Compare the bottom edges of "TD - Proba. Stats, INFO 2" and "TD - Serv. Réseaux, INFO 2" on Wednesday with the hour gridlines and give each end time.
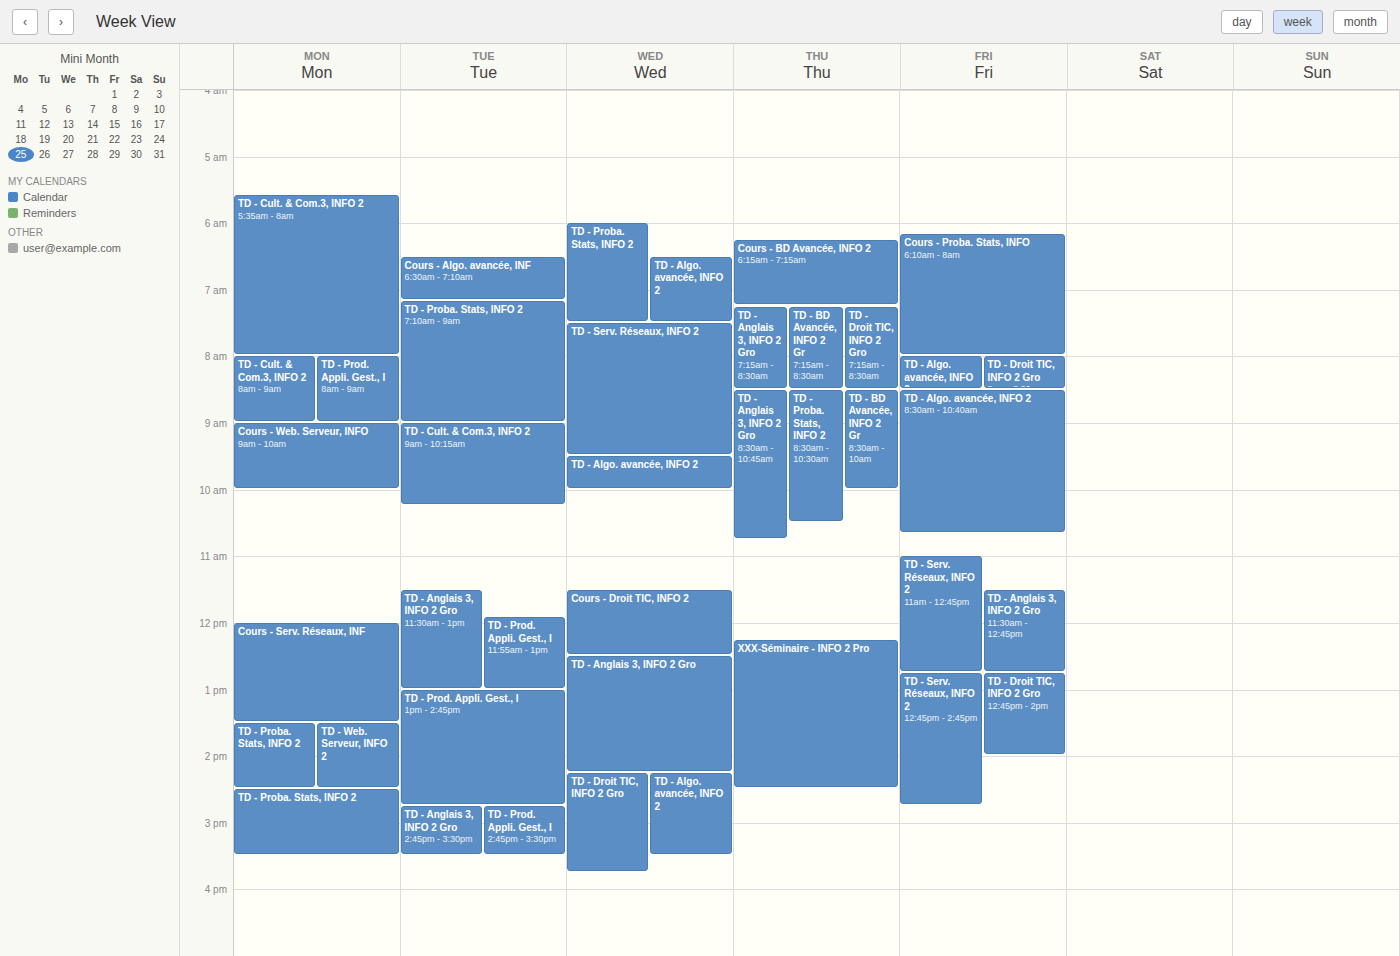
"TD - Proba. Stats, INFO 2": 7:30 AM, halfway between the 7 AM and 8 AM lines. "TD - Serv. Réseaux, INFO 2": 9:30 AM, halfway between the 9 AM and 10 AM lines.